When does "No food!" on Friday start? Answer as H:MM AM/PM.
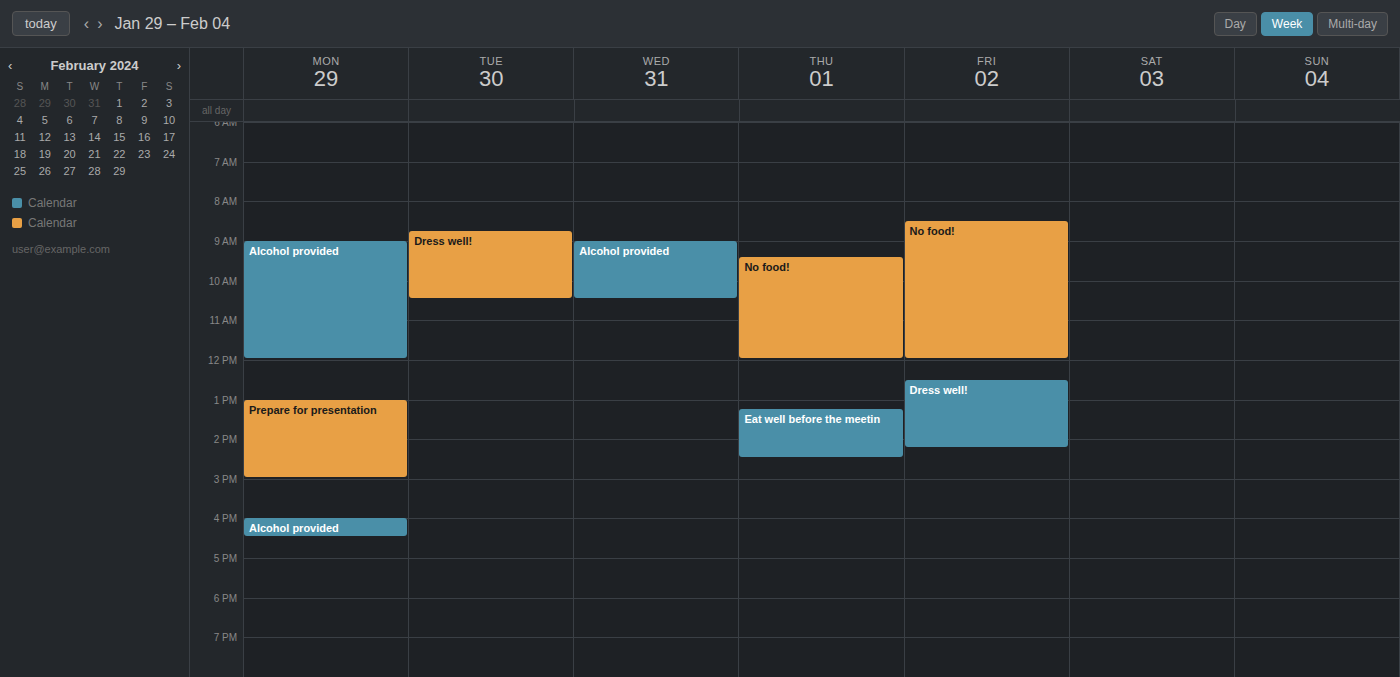
8:30 AM